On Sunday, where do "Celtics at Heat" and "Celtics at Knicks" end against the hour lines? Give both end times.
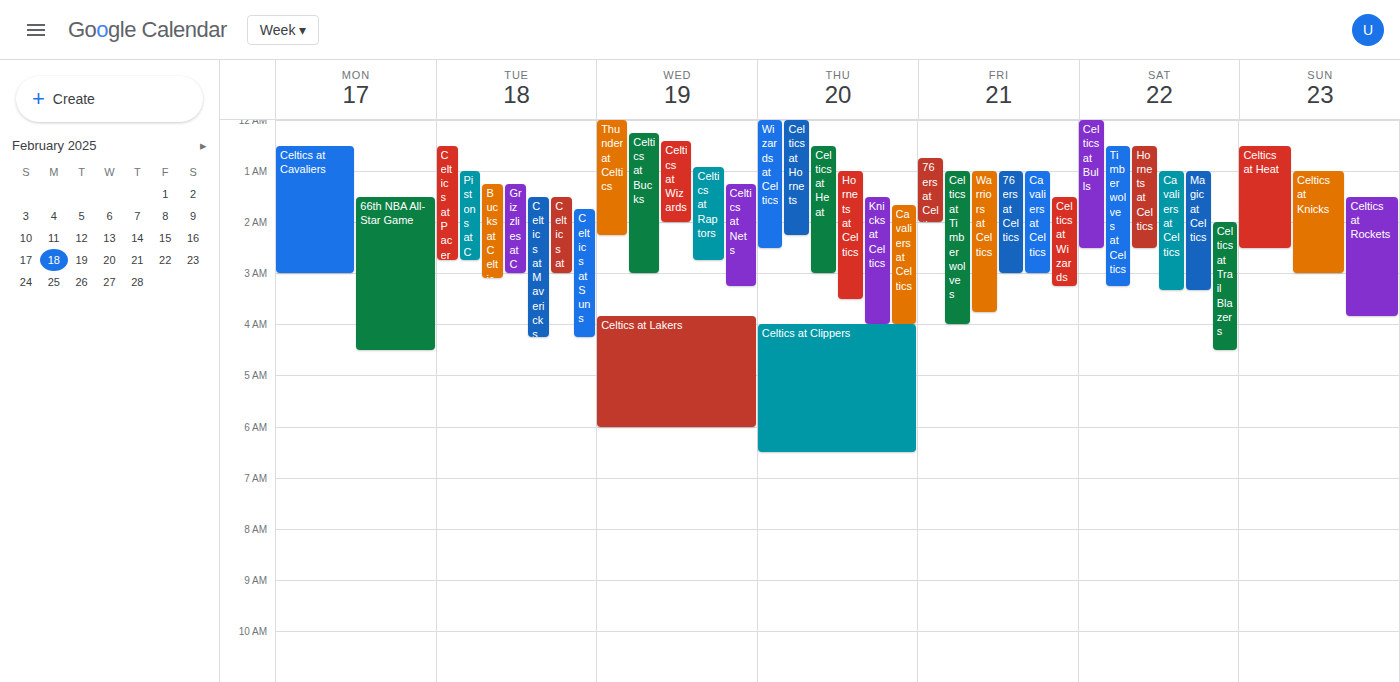
"Celtics at Heat": 2:30 AM, halfway between the 2 AM and 3 AM lines. "Celtics at Knicks": 3:00 AM, exactly on the 3 AM line.